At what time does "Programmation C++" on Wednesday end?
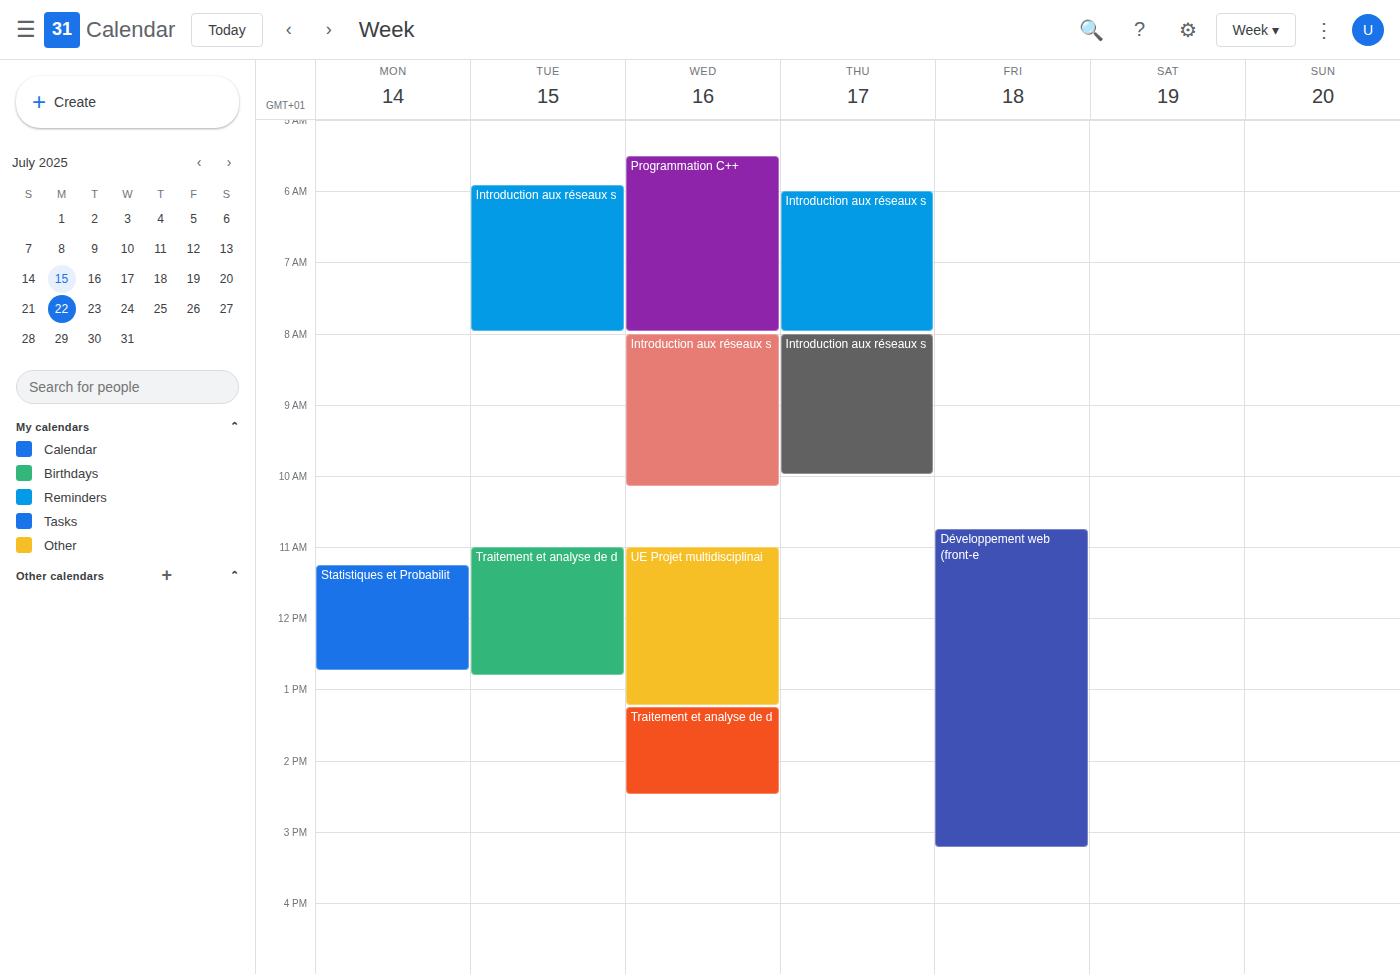
8:00 AM